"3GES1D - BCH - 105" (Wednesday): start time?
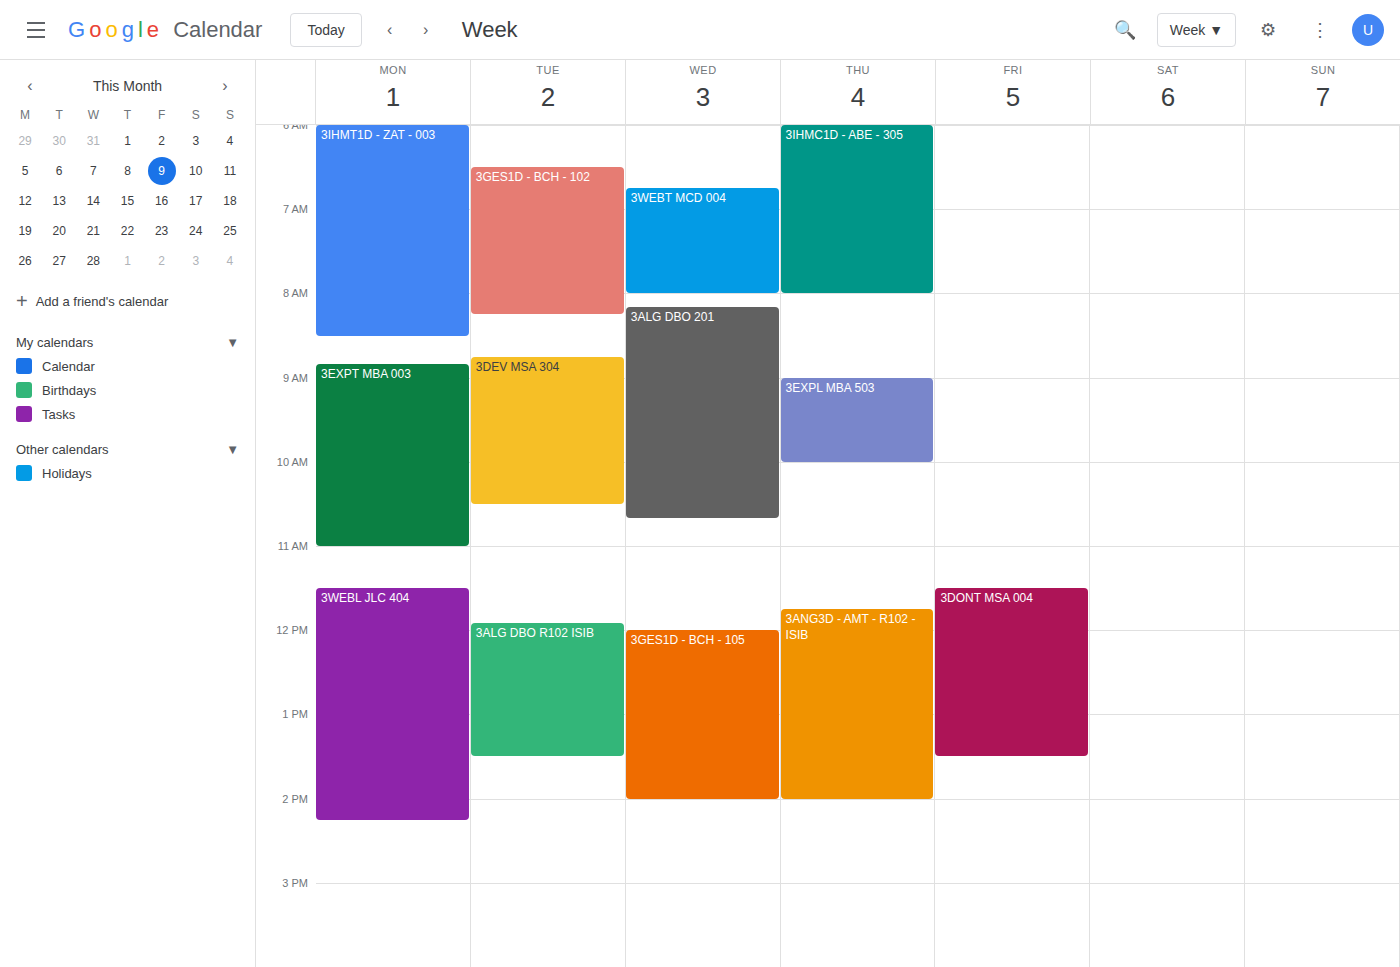
12:00 PM